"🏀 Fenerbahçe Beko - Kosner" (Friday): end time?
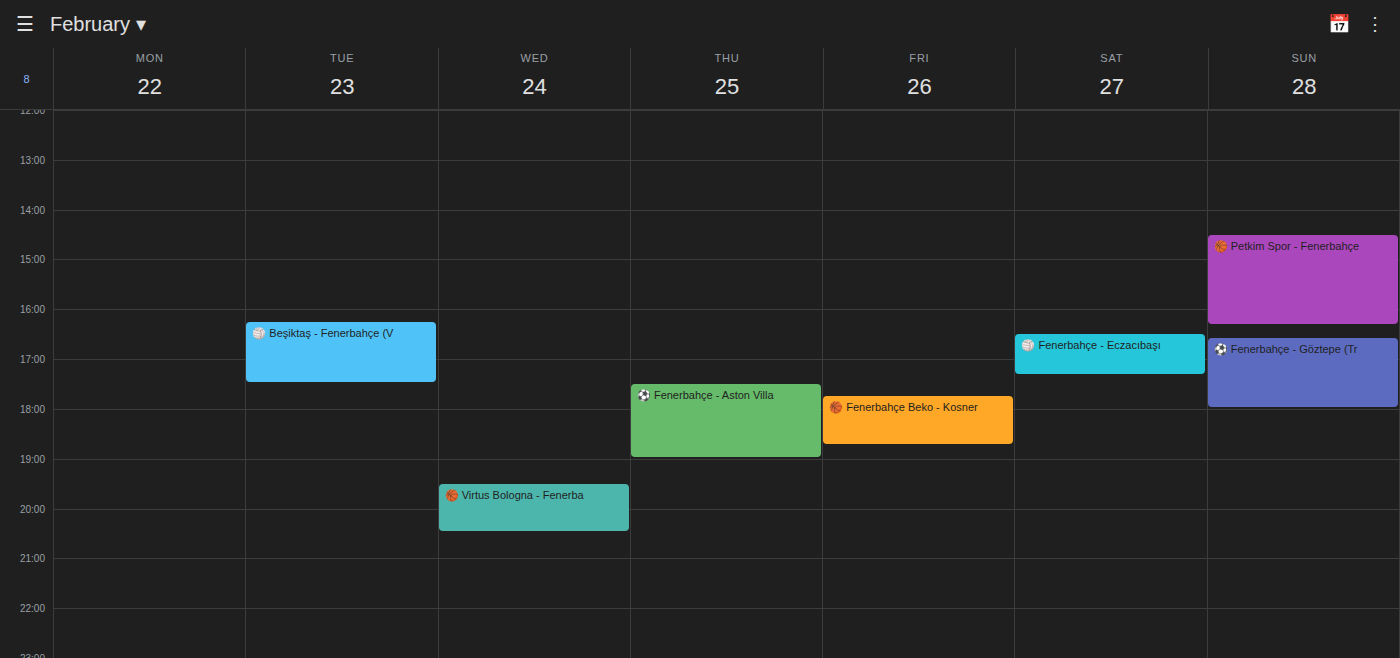
6:45 PM